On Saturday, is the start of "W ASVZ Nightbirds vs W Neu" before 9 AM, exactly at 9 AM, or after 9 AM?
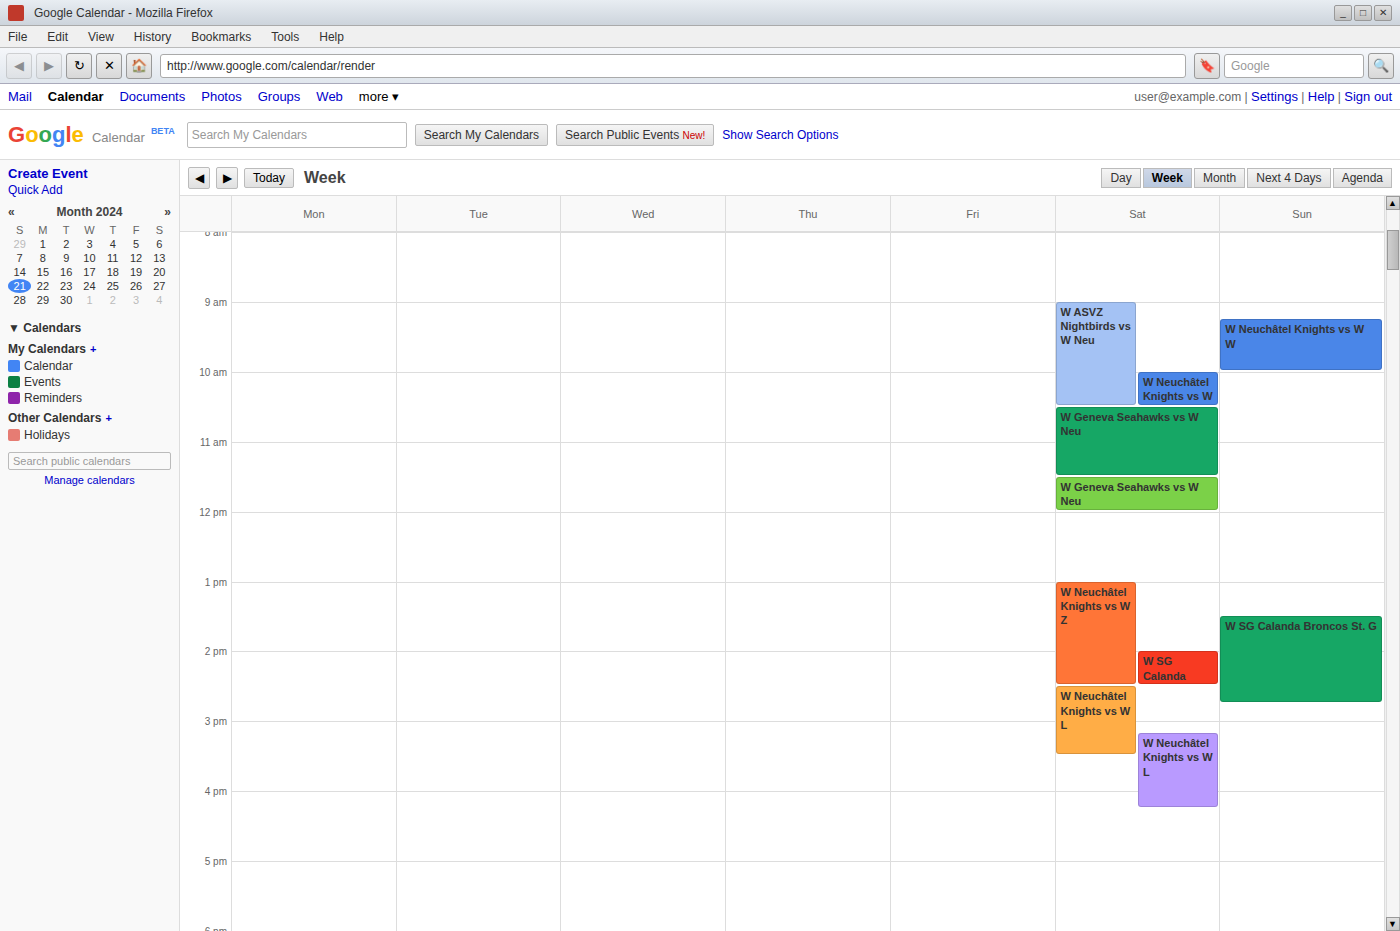
9:00 AM -- exactly at 9 AM, on the 9 AM line.